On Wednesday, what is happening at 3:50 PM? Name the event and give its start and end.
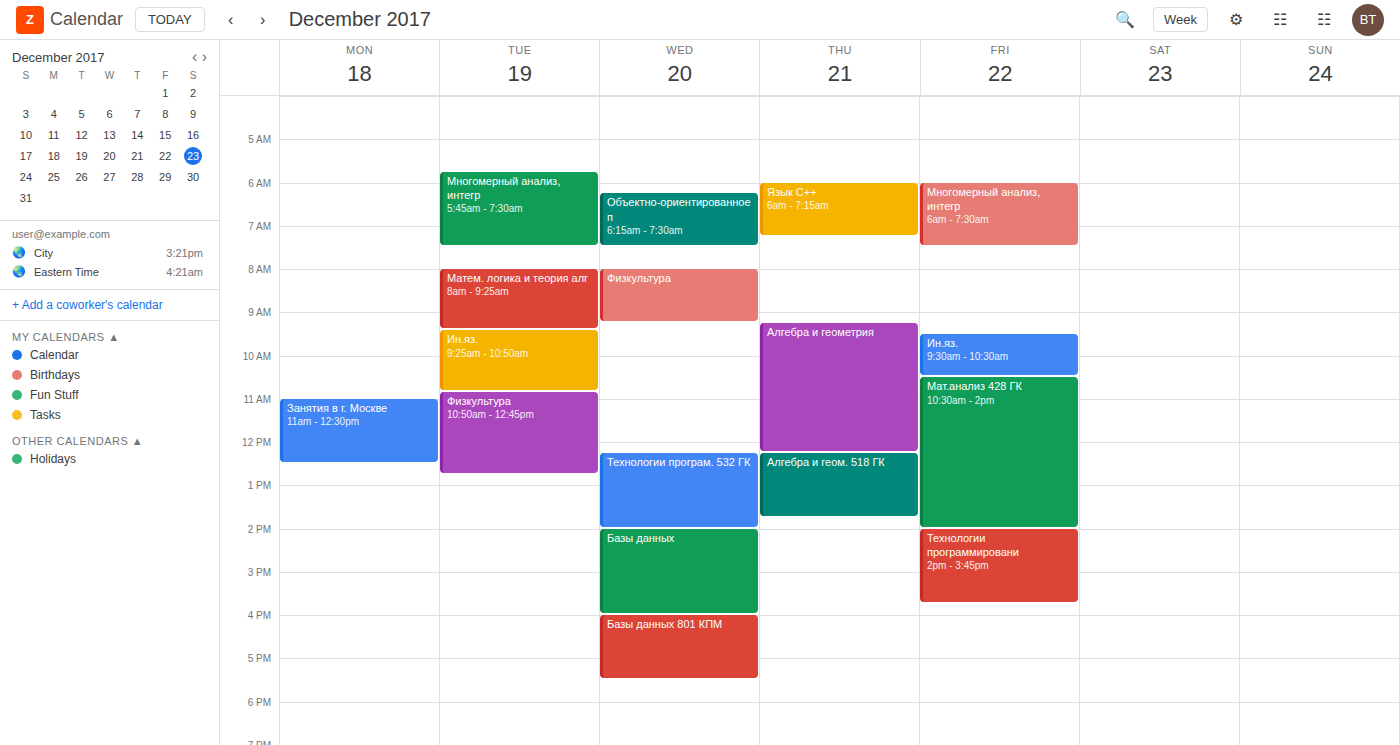
"Базы данных", 2:00 PM to 4:00 PM